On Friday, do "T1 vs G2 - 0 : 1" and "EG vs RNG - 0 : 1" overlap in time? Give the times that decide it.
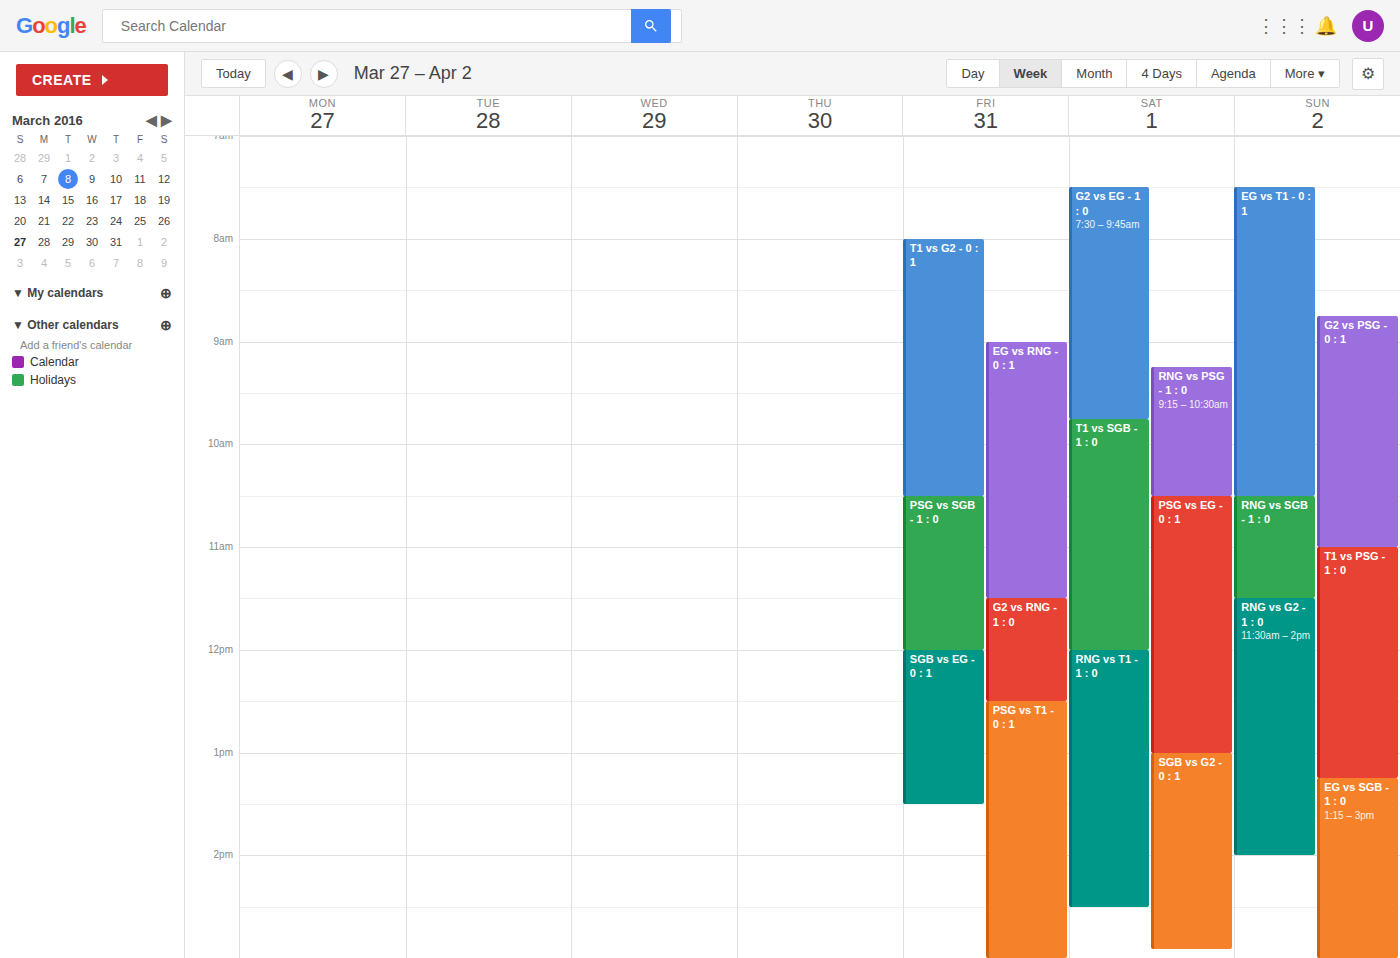
"EG vs RNG - 0 : 1" starts at 9:00 AM, before "T1 vs G2 - 0 : 1" ends at 10:30 AM -- they overlap.